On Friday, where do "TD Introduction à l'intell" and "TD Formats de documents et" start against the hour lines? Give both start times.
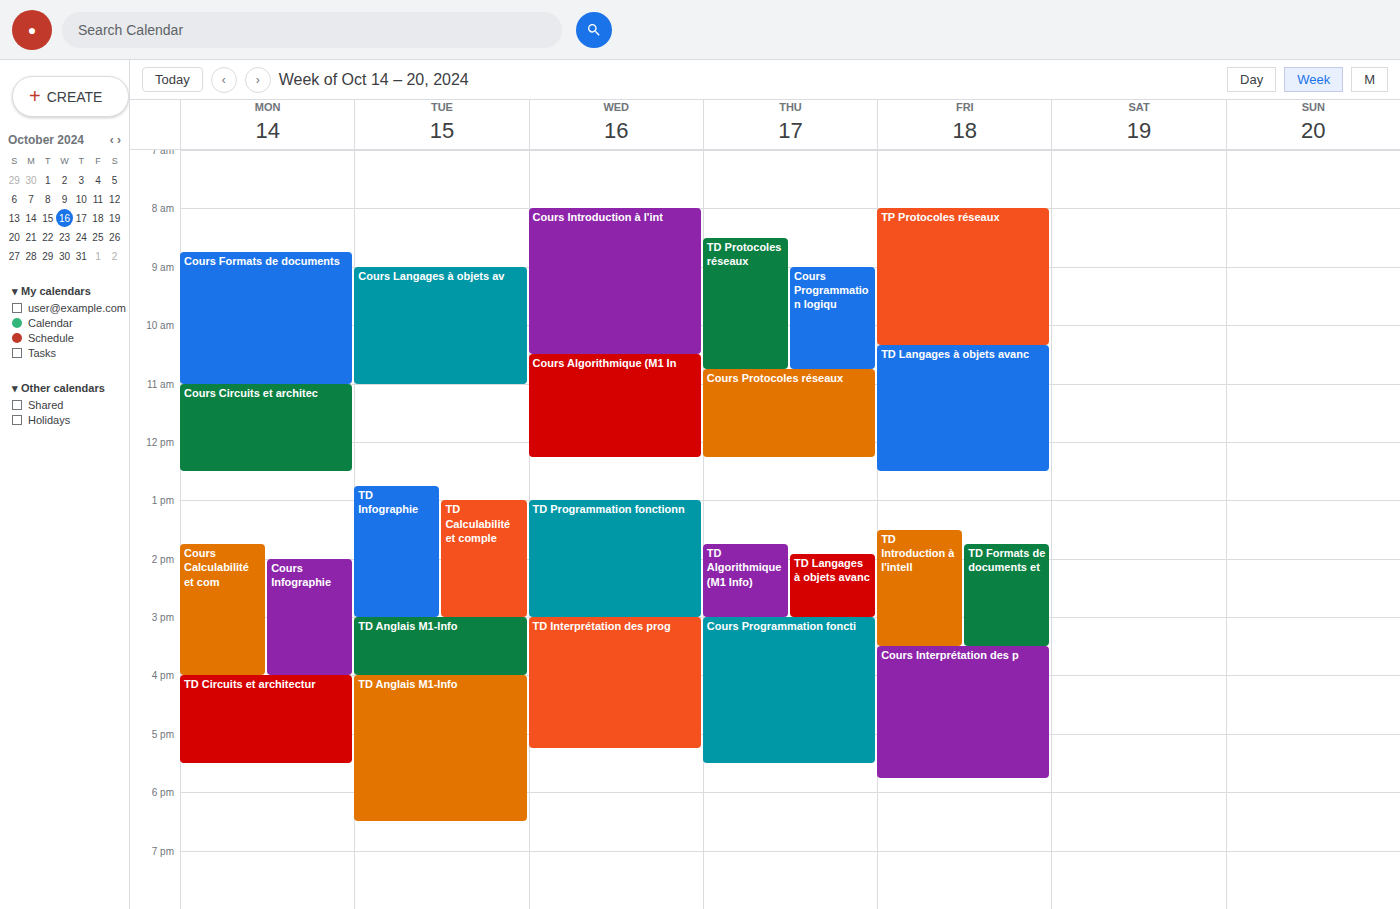
"TD Introduction à l'intell": 1:30 PM, halfway between the 1 PM and 2 PM lines. "TD Formats de documents et": 1:45 PM, neither: three quarters of the way from the 1 PM line to the 2 PM line.